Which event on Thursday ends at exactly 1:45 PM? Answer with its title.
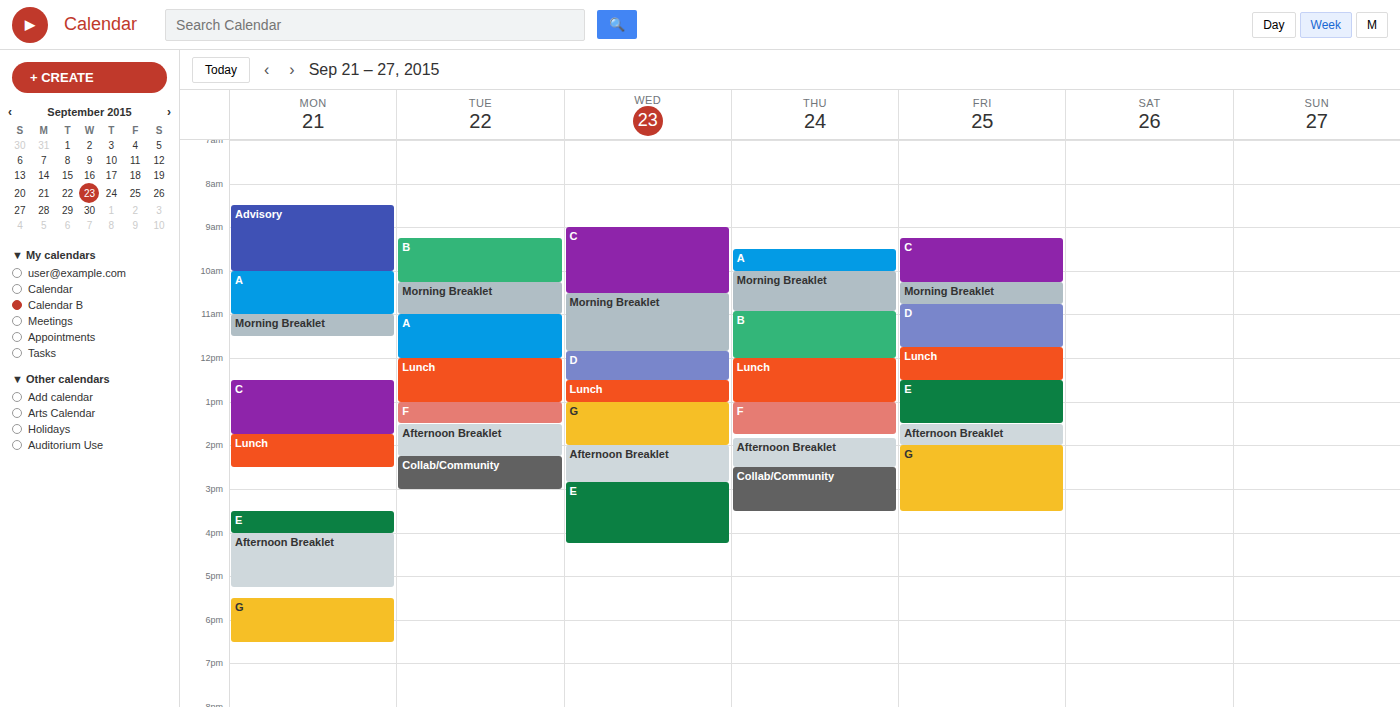
"F"